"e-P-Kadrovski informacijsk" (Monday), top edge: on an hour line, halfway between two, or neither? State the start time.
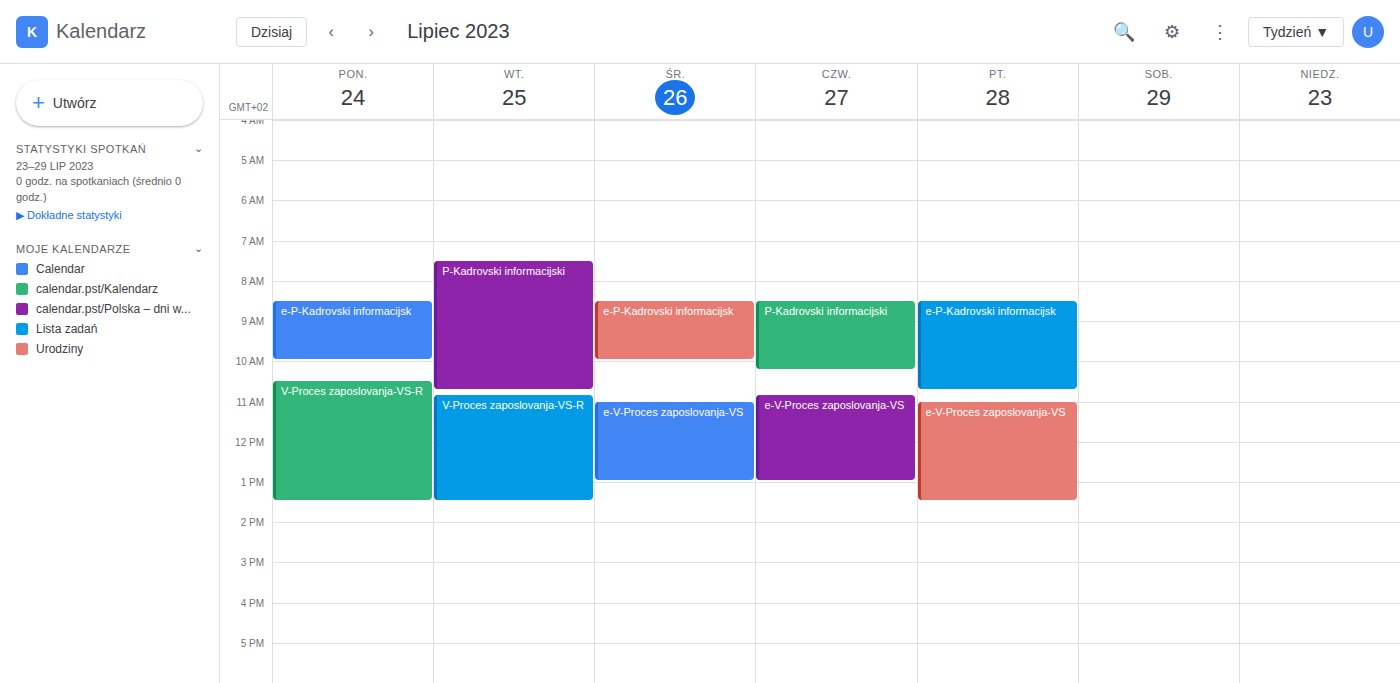
8:30 AM -- halfway between the 8 AM and 9 AM lines.